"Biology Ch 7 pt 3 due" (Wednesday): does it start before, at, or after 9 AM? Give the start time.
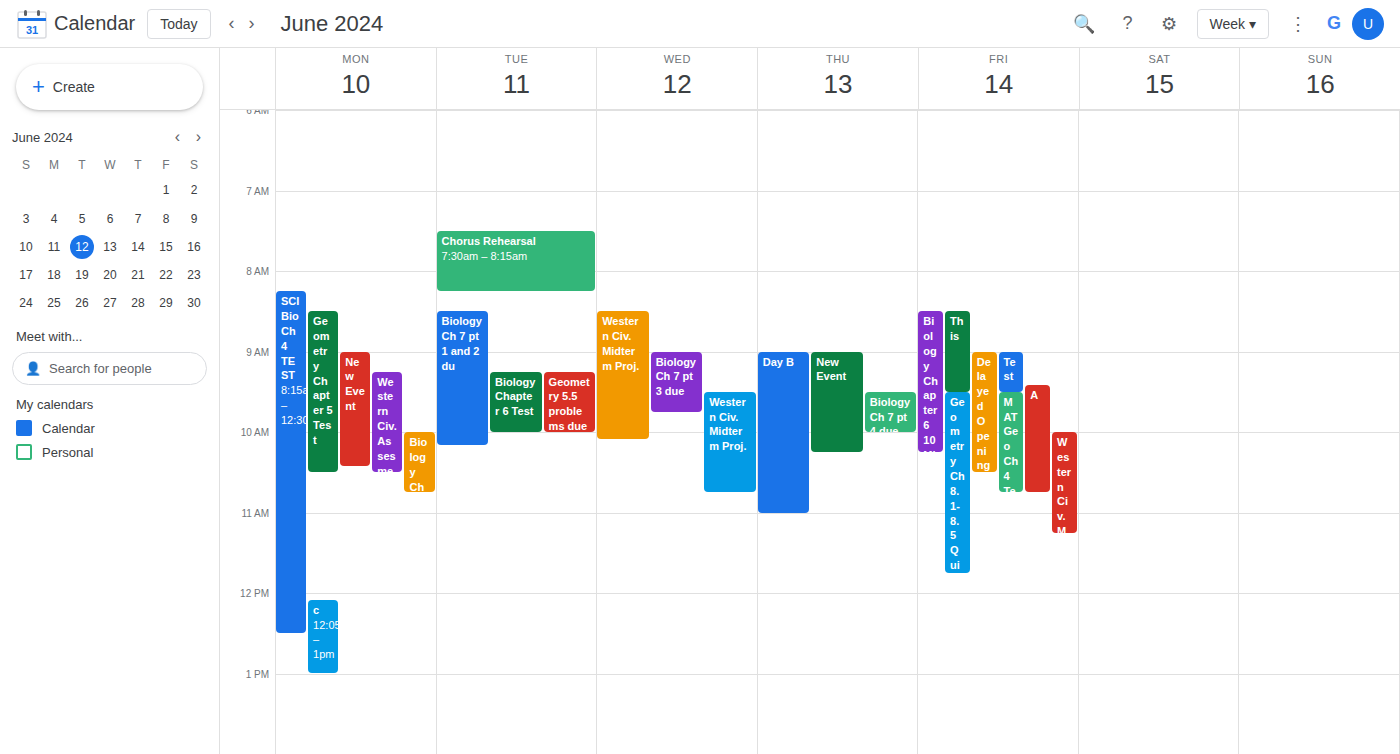
9:00 AM -- exactly at 9 AM, on the 9 AM line.